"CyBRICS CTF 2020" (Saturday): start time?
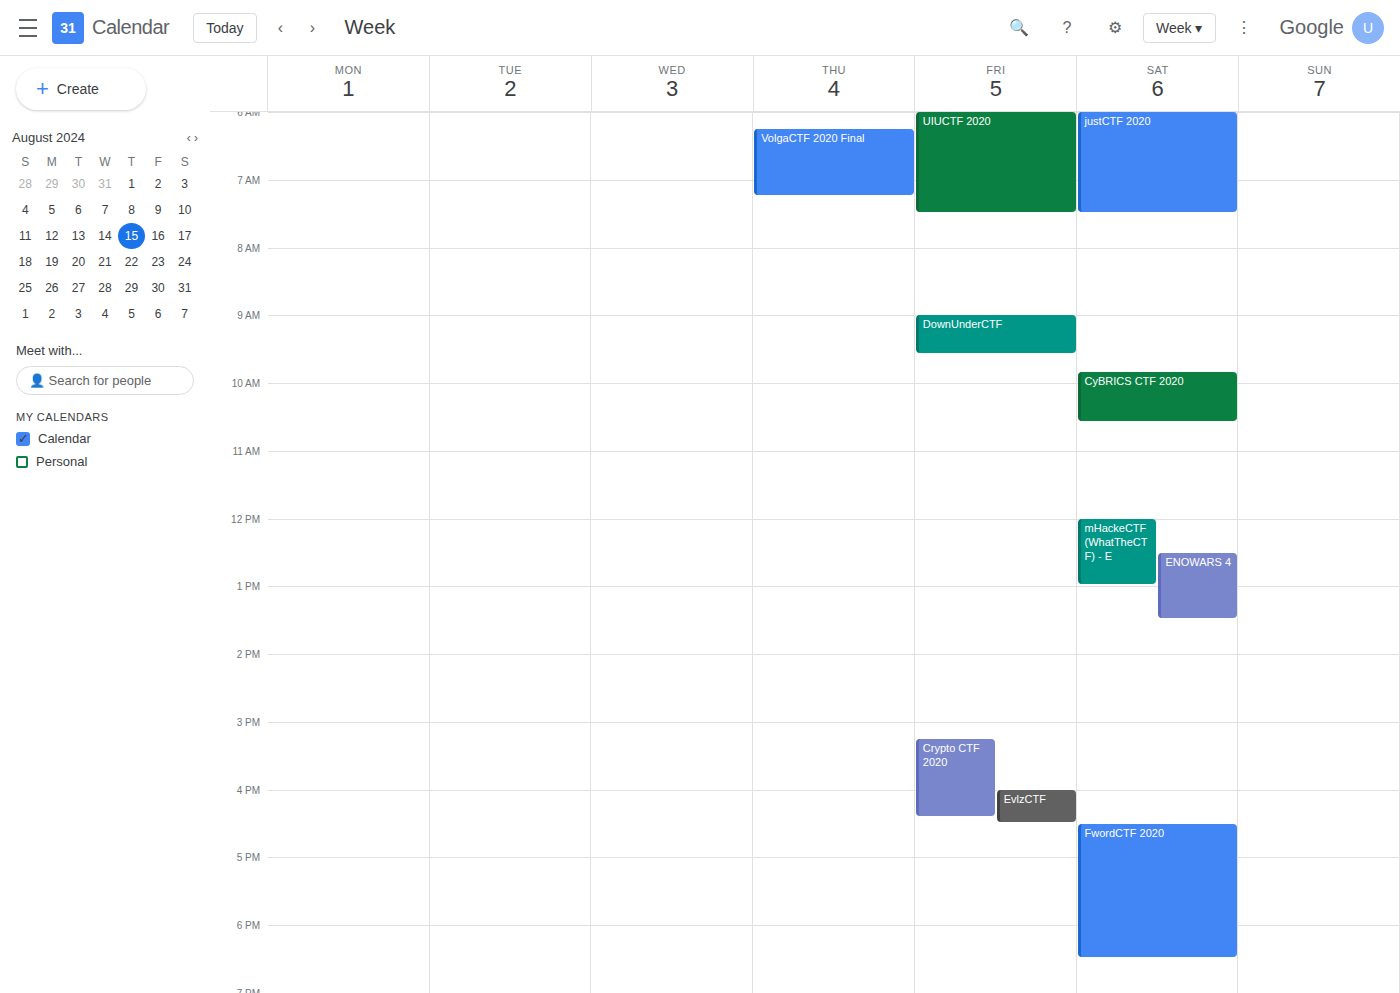
9:50 AM